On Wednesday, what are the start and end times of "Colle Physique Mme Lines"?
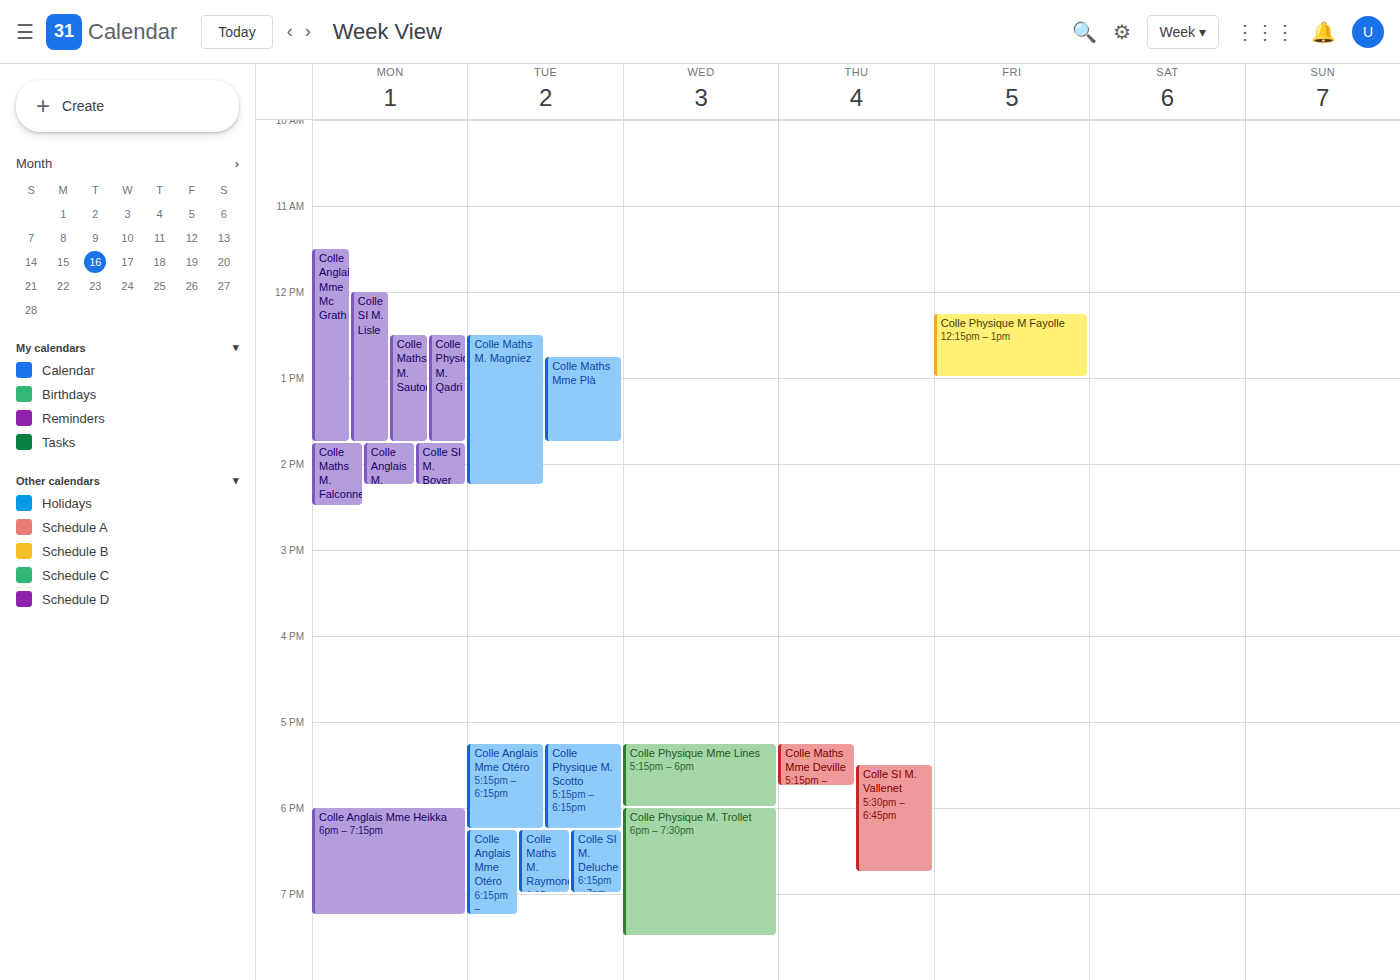
17:15 to 18:00